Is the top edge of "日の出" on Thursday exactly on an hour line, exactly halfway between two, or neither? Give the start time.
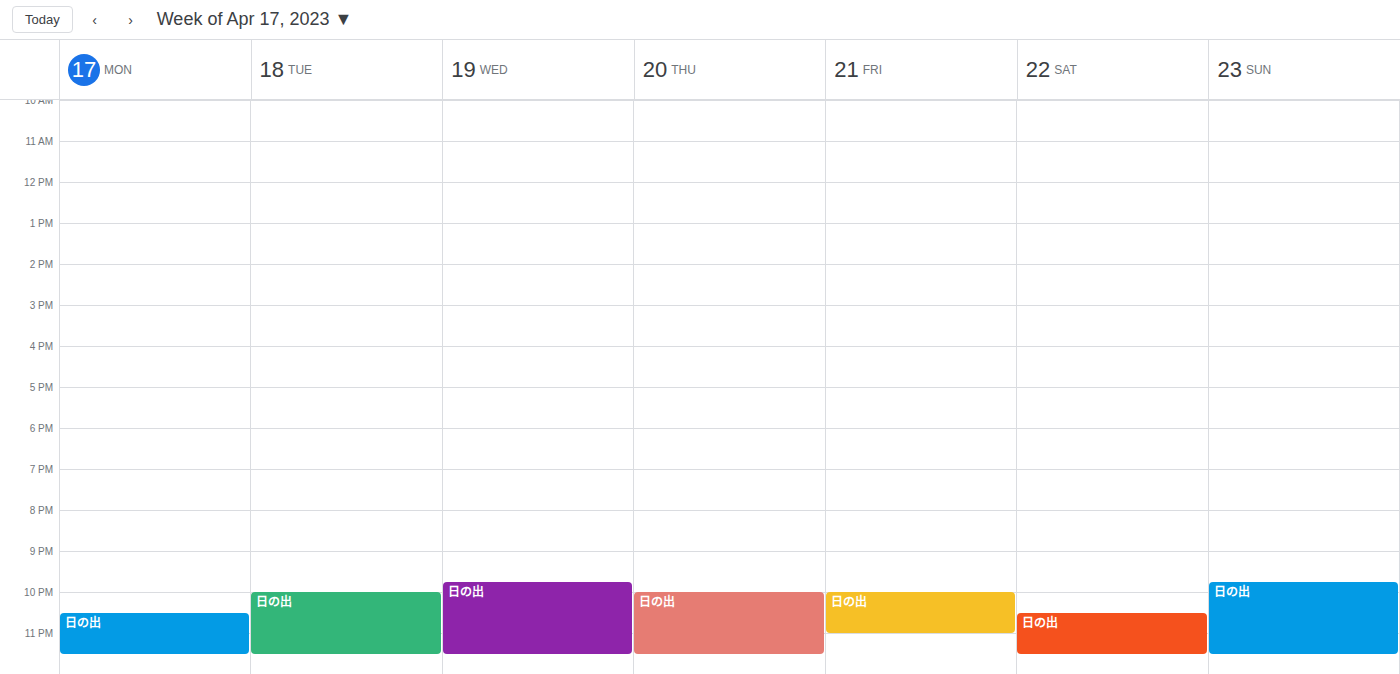
10:00 PM -- exactly on the 10 PM line.